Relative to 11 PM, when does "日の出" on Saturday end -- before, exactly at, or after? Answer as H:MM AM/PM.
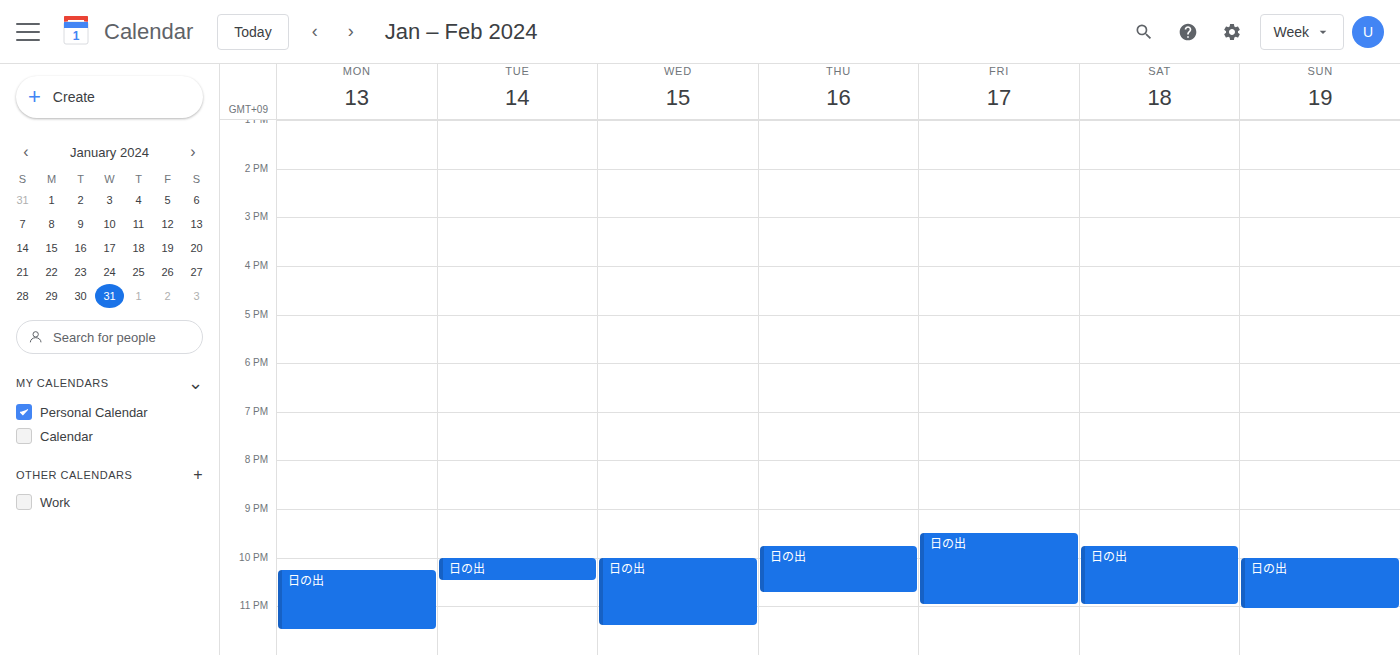
11:00 PM -- exactly at 11 PM, on the 11 PM line.